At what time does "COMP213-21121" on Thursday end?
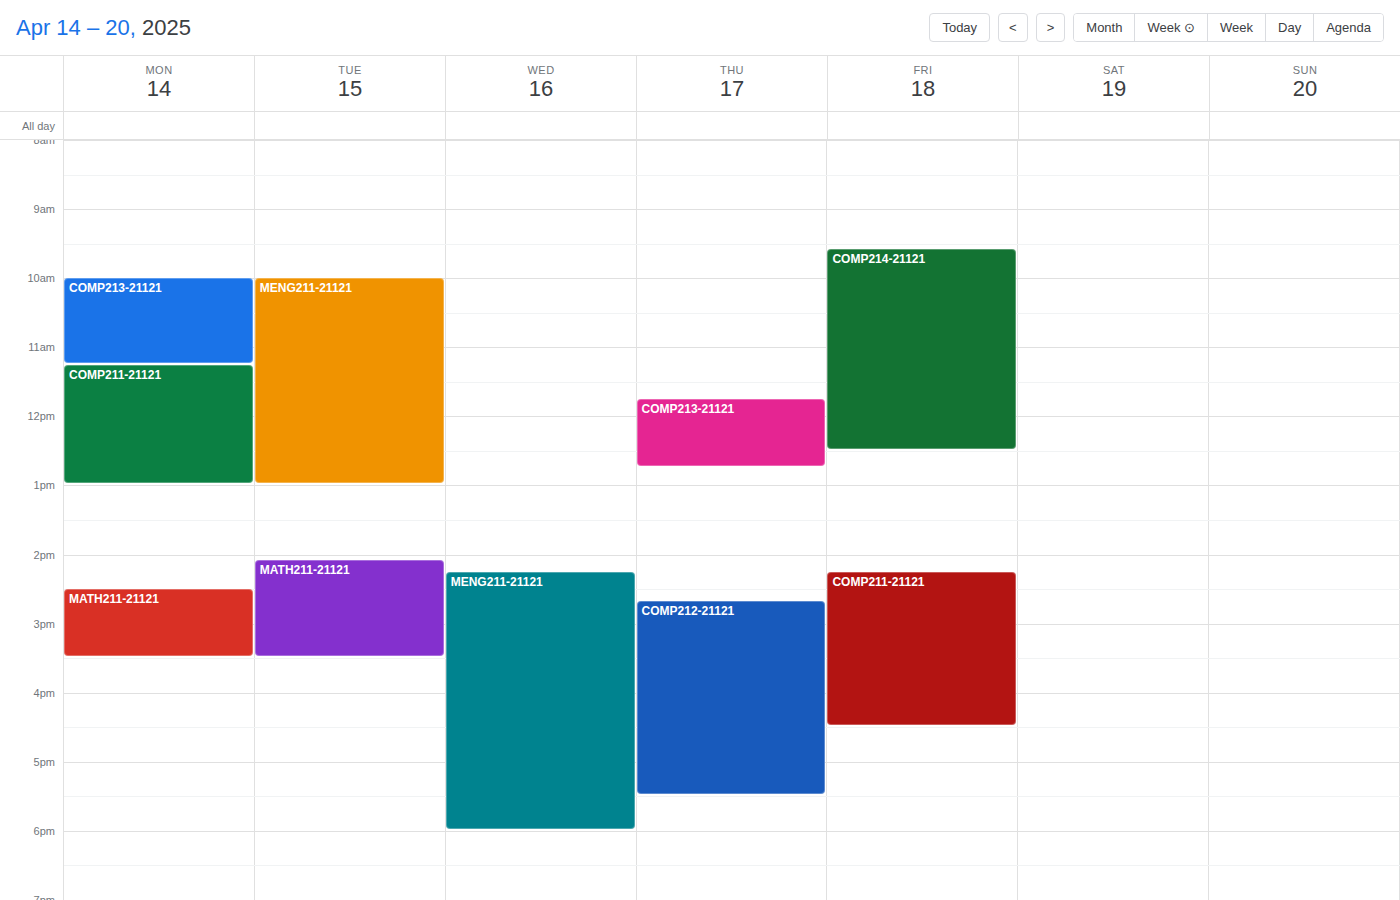
12:45